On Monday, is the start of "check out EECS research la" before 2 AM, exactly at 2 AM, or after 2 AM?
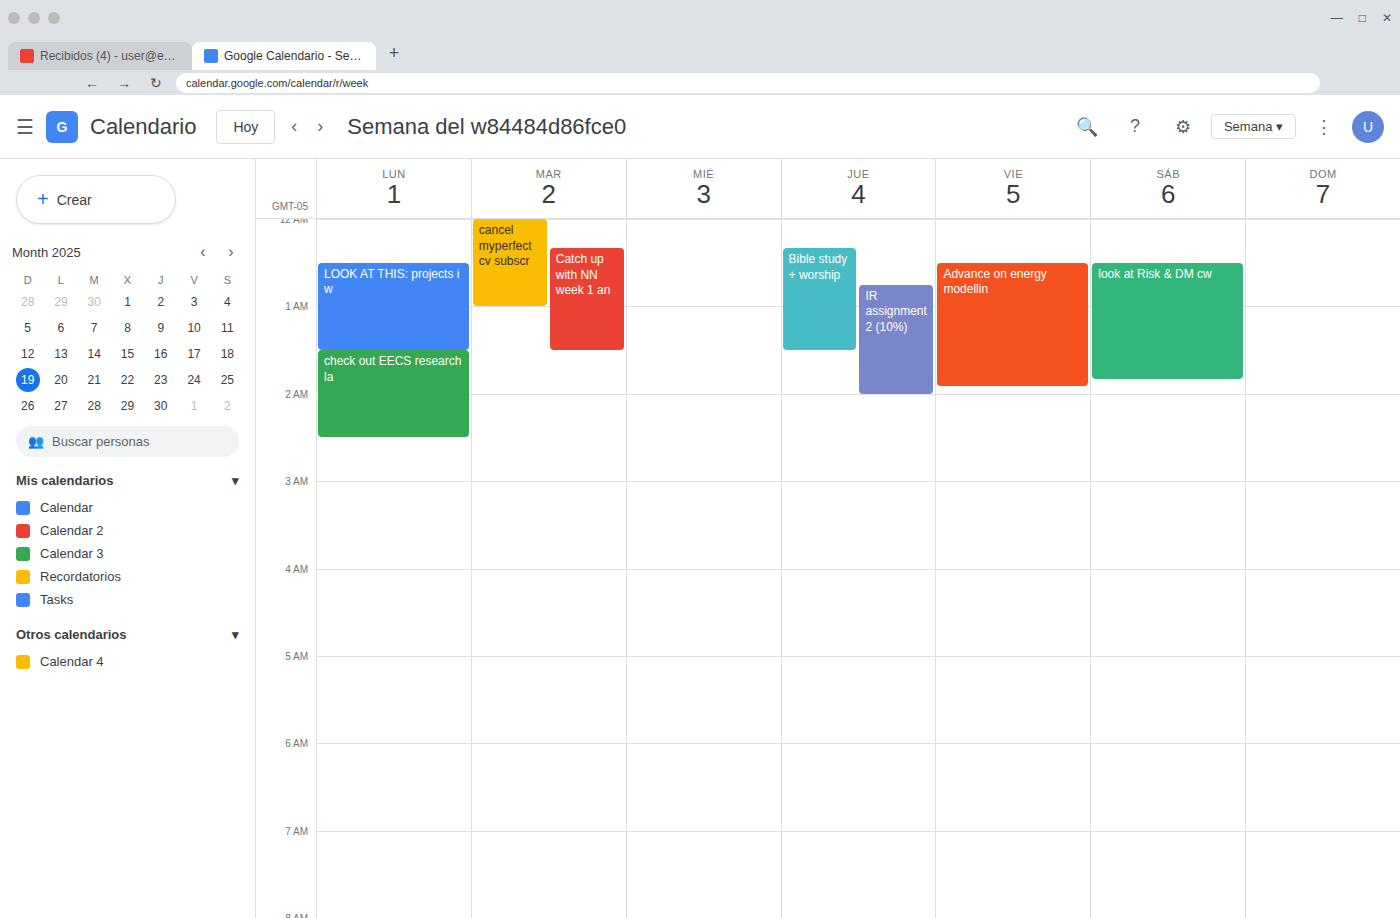
1:30 AM -- before 2 AM, 30 minutes above the 2 AM line.